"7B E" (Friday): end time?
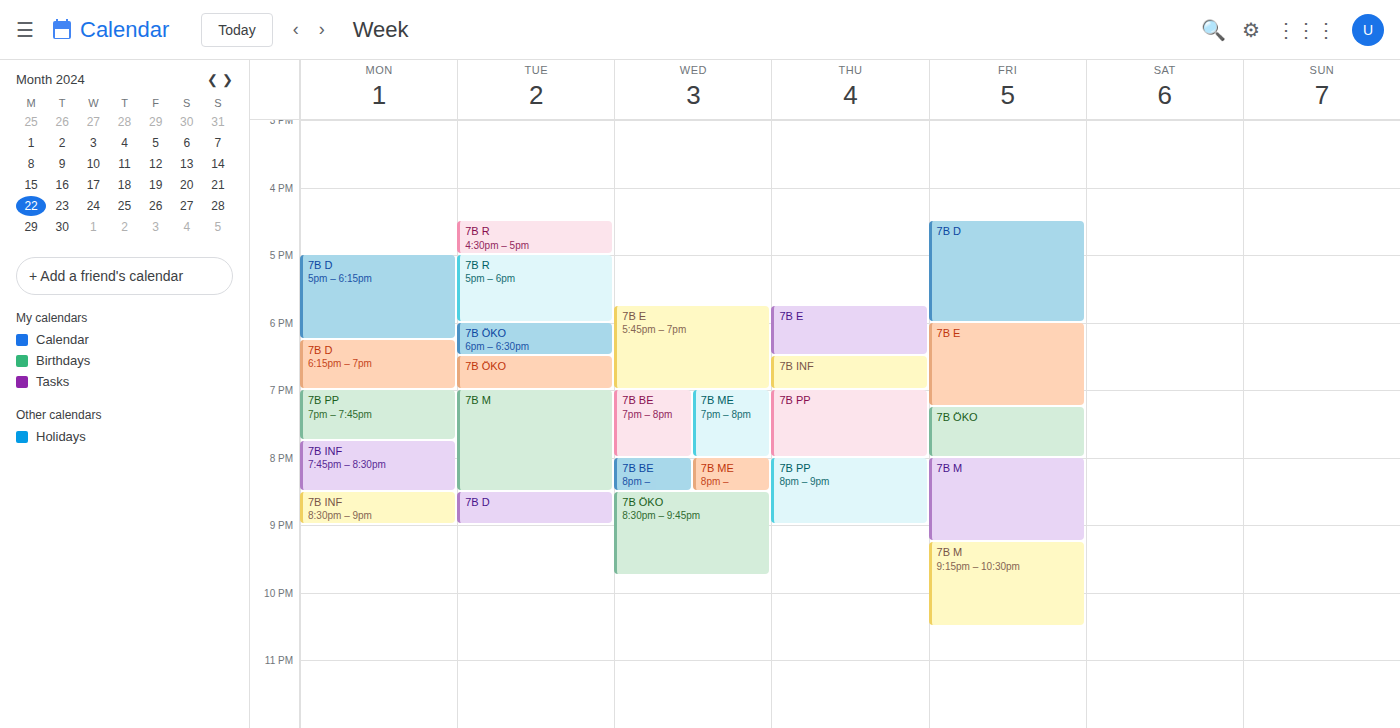
19:15